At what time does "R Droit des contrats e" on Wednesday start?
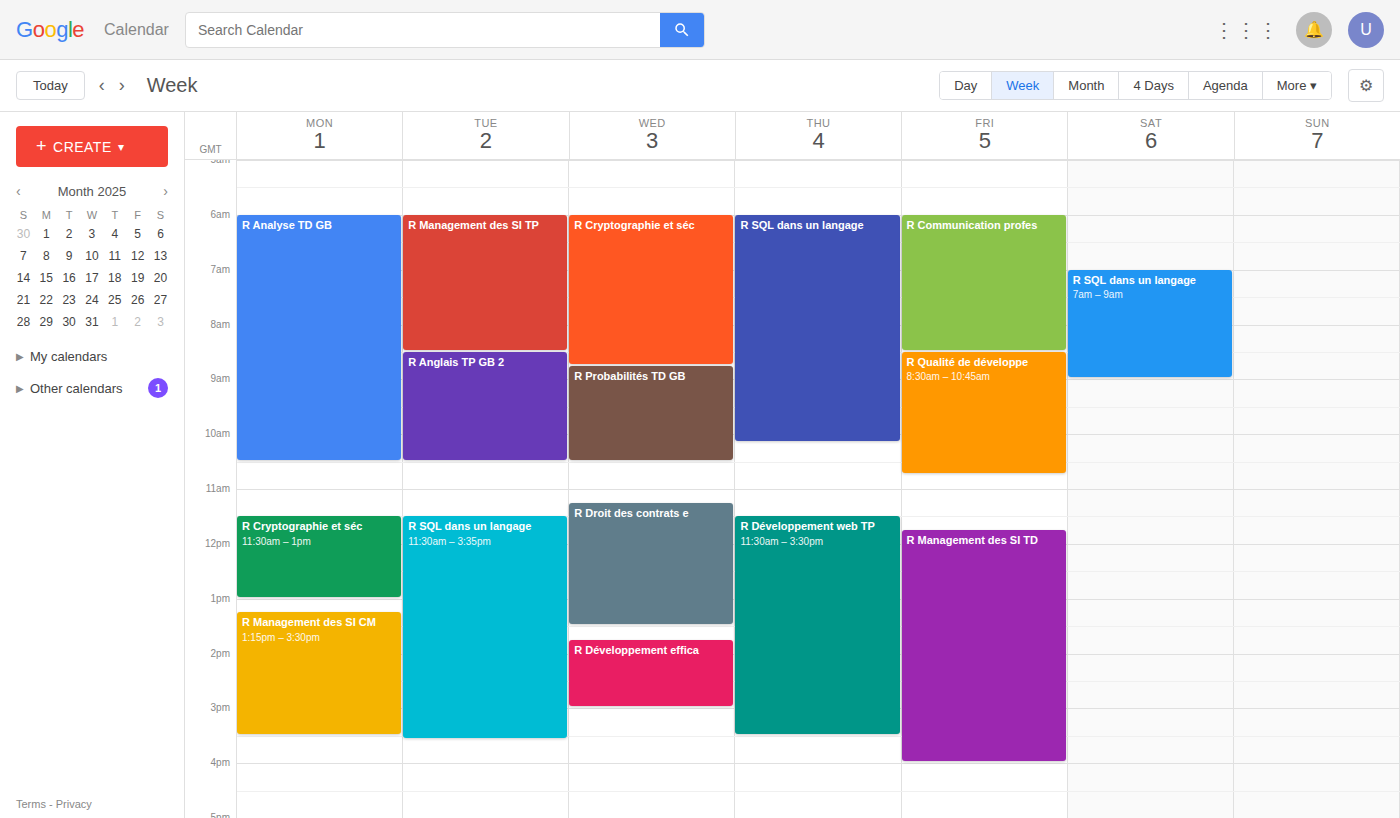
11:15